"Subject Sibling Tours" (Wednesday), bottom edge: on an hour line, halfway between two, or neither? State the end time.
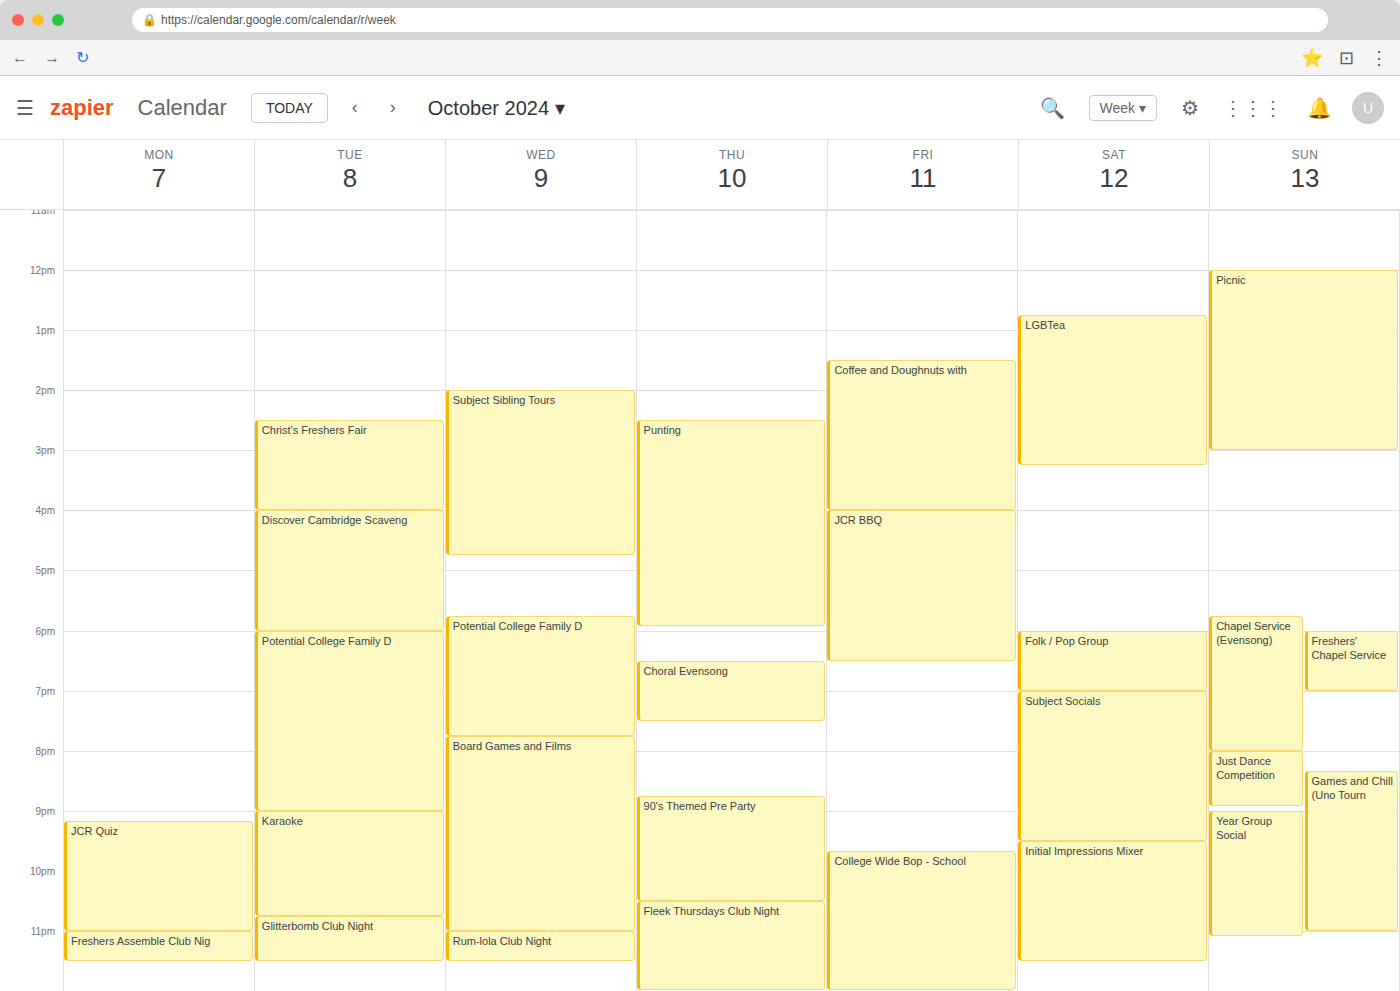
4:45 PM -- neither: three quarters of the way from the 4 PM line to the 5 PM line.